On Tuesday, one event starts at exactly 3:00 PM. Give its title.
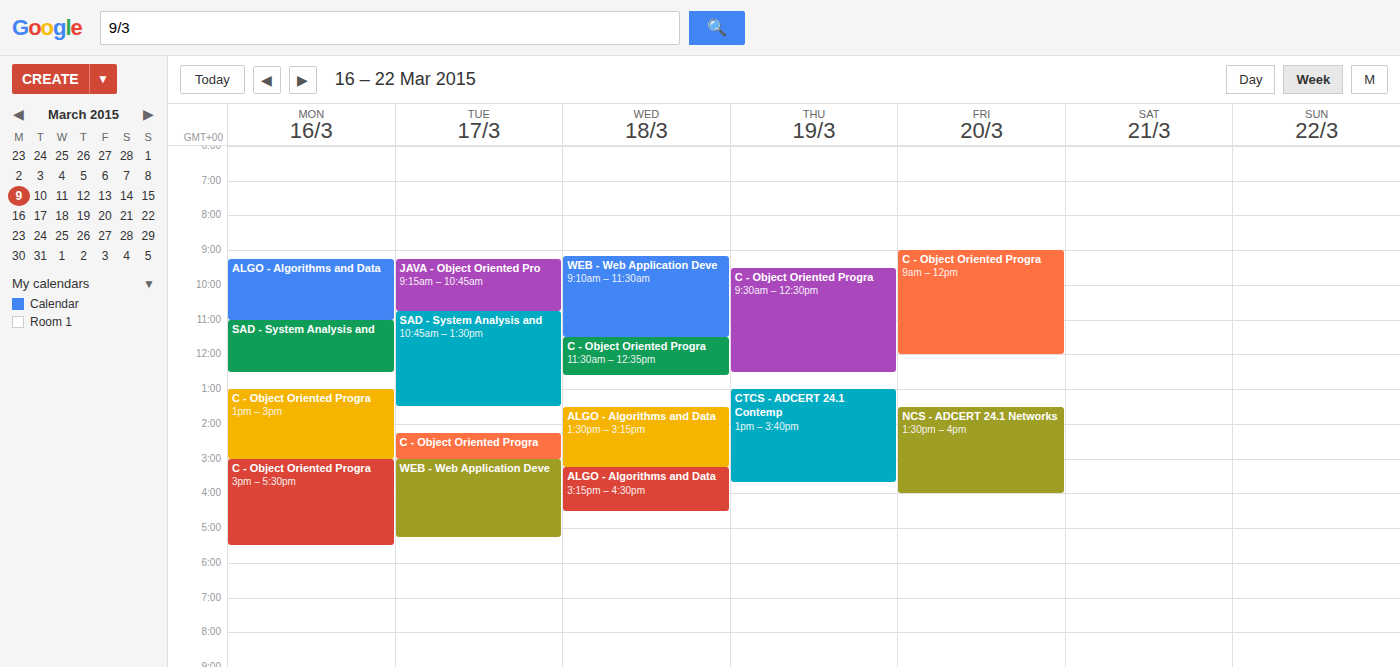
"WEB - Web Application Deve"